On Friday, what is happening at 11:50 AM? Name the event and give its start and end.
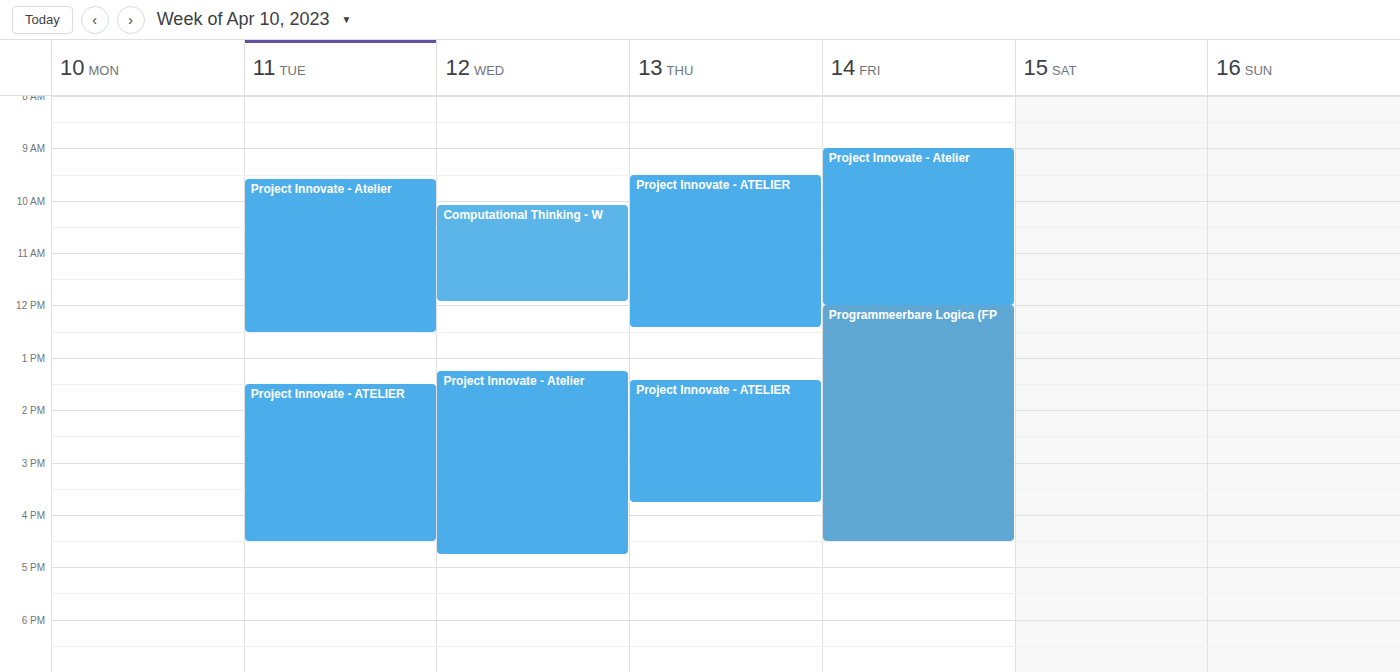
"Project Innovate - Atelier", 9:00 AM to 12:00 PM